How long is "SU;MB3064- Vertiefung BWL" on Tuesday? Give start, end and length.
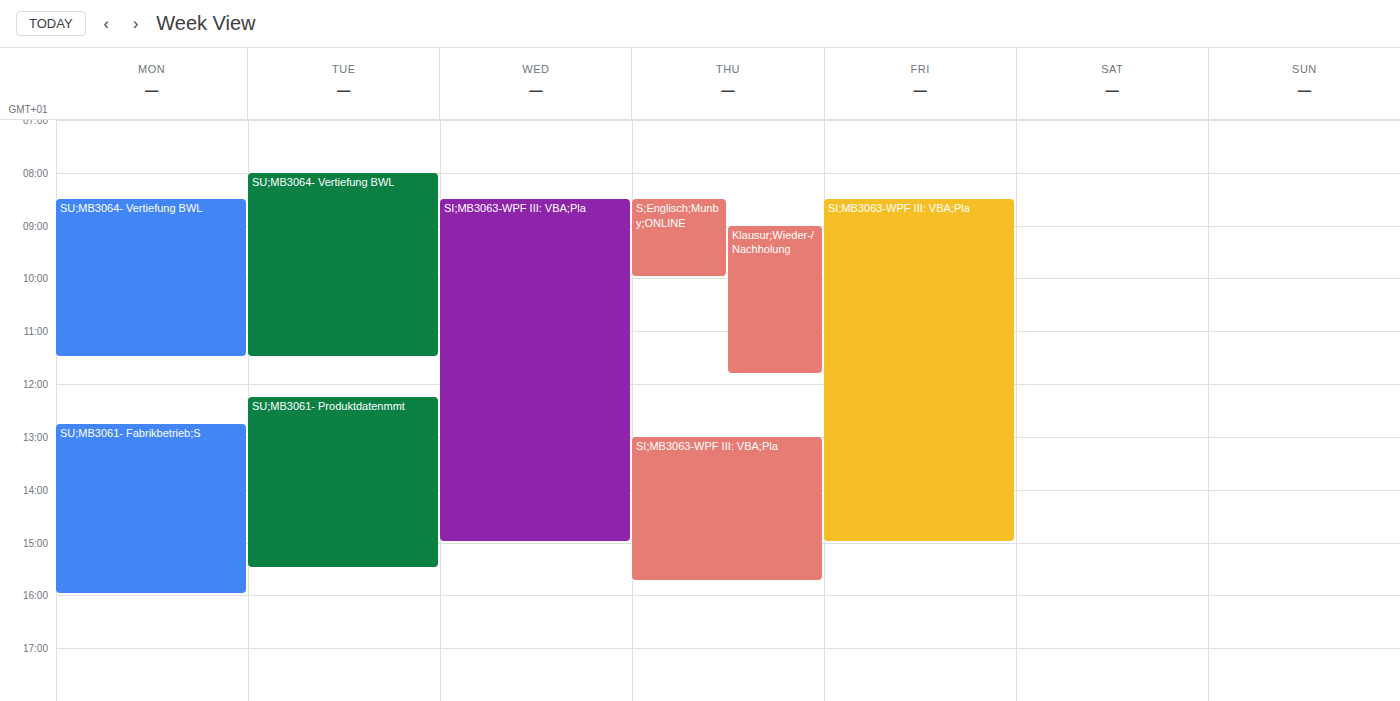
8:00 AM to 11:30 AM, 3 hours 30 minutes